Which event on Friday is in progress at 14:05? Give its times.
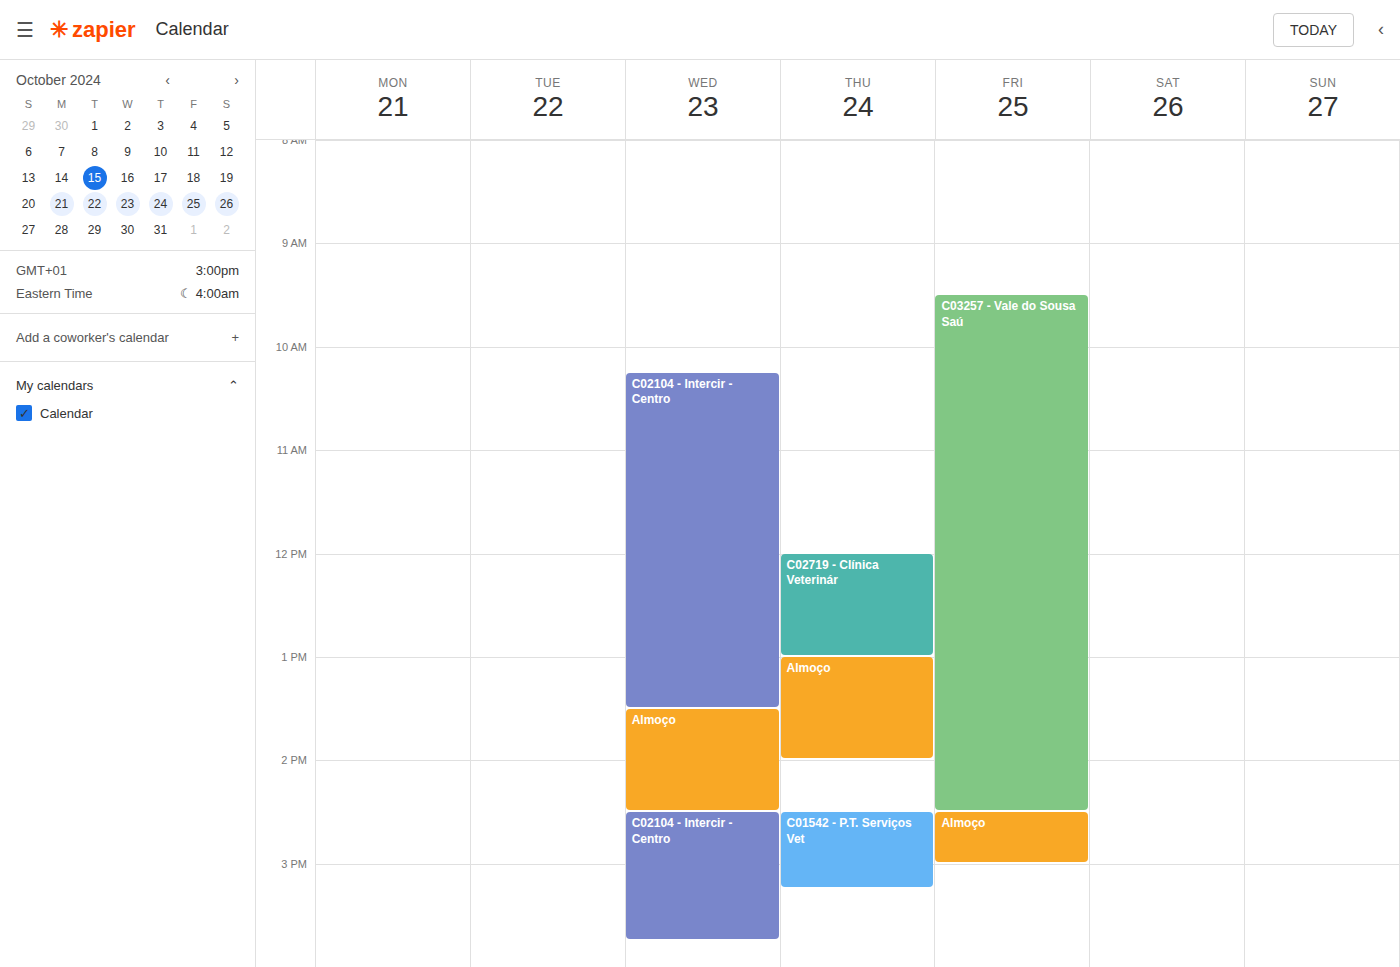
"C03257 - Vale do Sousa Saú", 09:30 to 14:30